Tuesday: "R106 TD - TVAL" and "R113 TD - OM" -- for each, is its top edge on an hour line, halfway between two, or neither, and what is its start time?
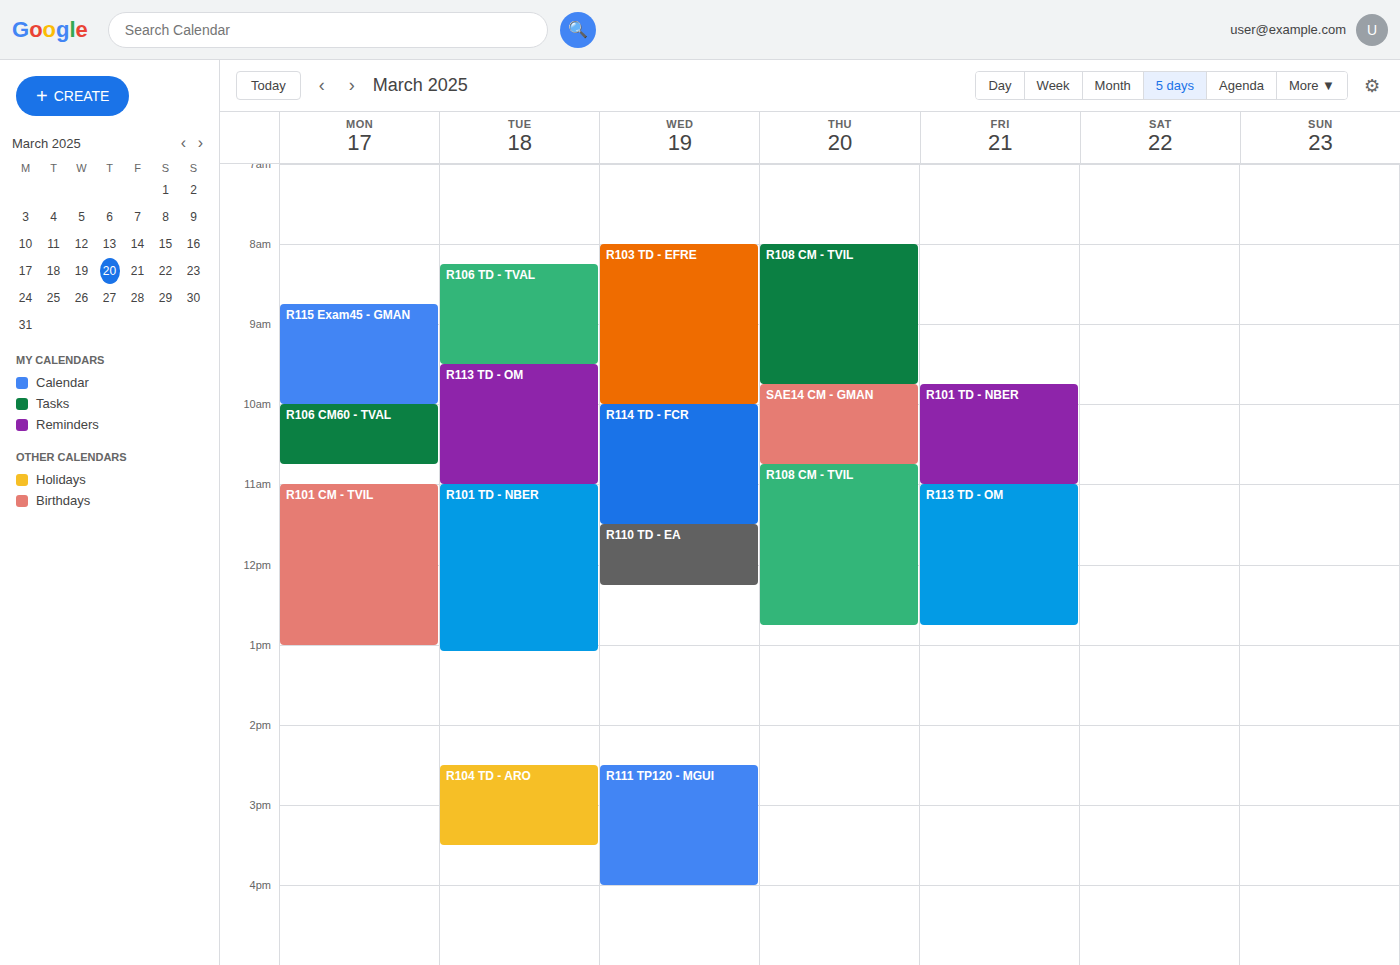
"R106 TD - TVAL": 8:15 AM, neither: a quarter of the way from the 8 AM line to the 9 AM line. "R113 TD - OM": 9:30 AM, halfway between the 9 AM and 10 AM lines.